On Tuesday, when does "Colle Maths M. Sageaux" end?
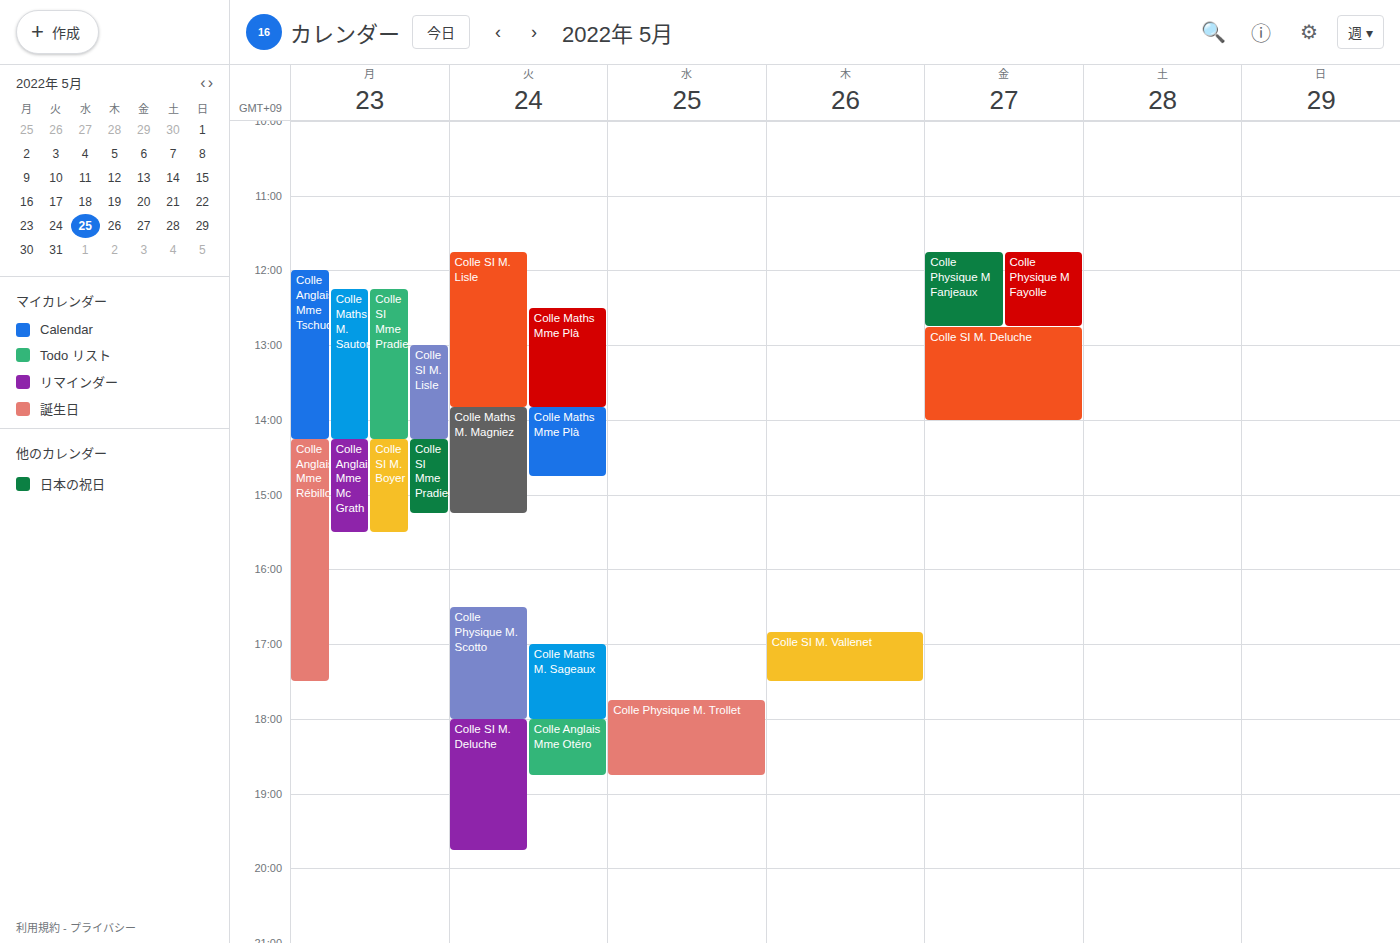
6:00 PM